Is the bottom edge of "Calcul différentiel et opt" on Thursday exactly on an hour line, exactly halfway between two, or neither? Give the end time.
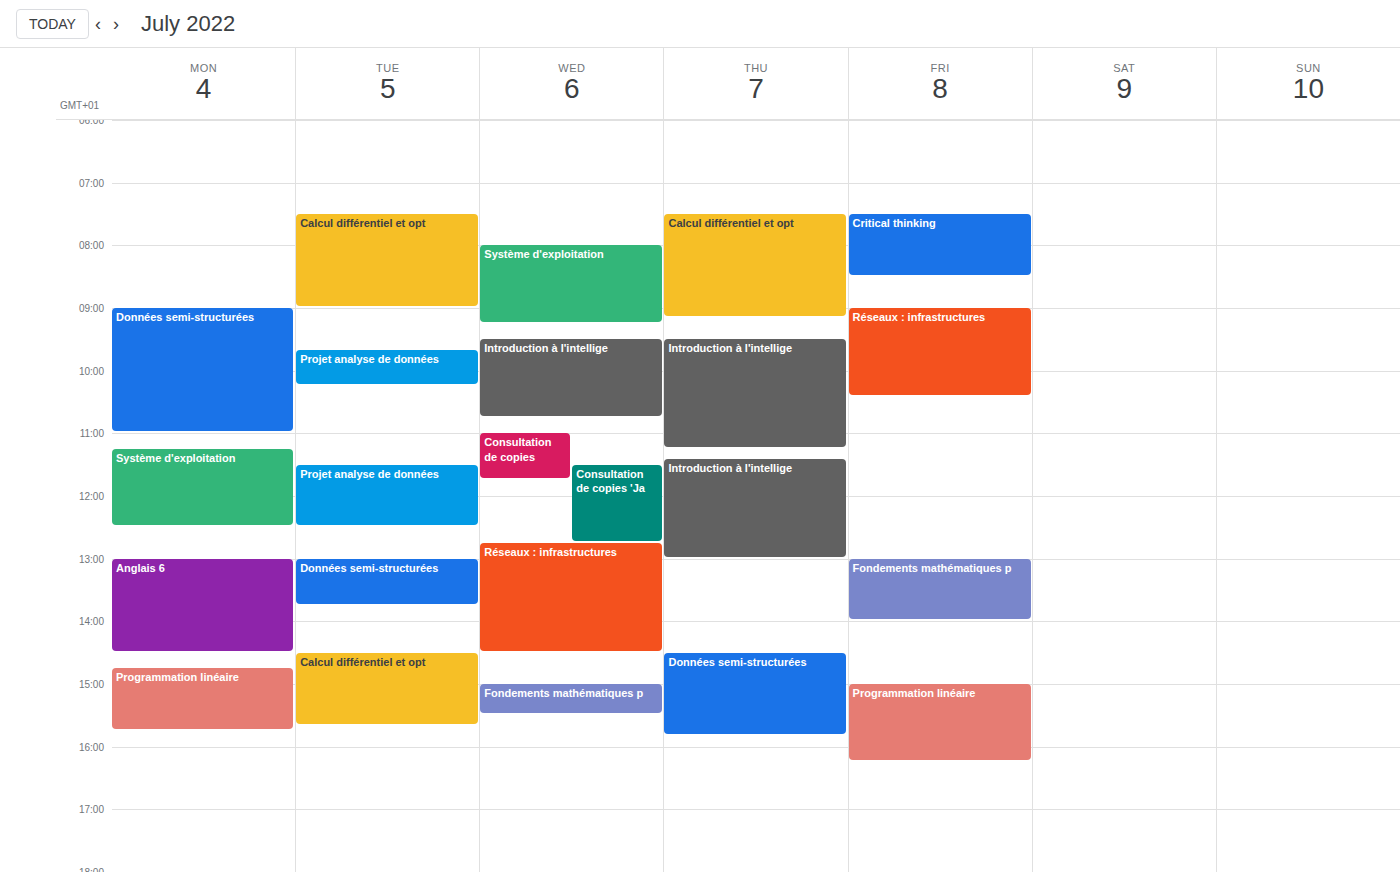
9:10 AM -- neither: 10 minutes below the 9 AM line and 50 minutes above the 10 AM line.